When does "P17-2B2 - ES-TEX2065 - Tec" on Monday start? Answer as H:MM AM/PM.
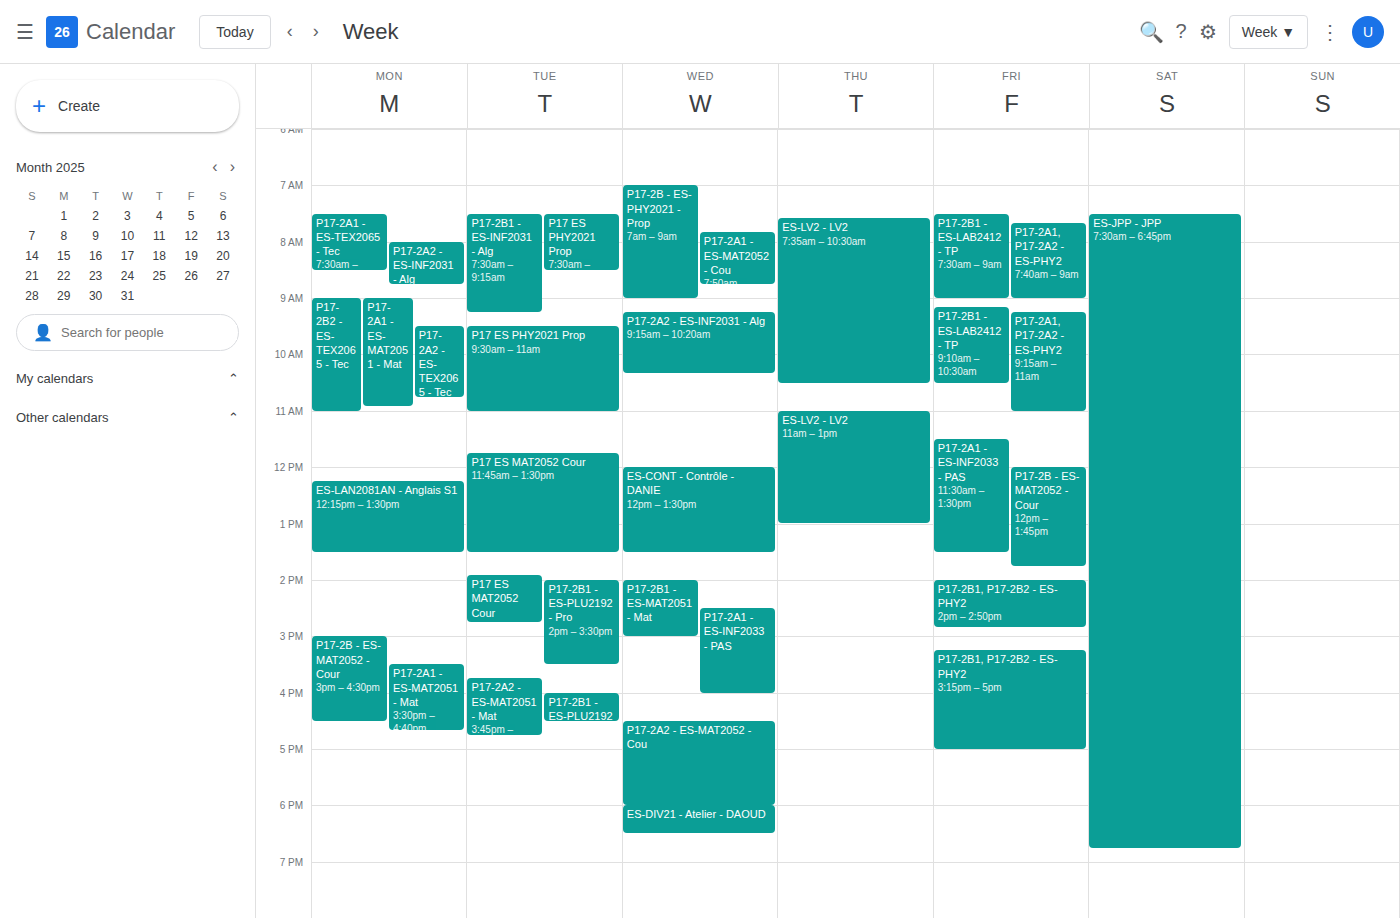
9:00 AM